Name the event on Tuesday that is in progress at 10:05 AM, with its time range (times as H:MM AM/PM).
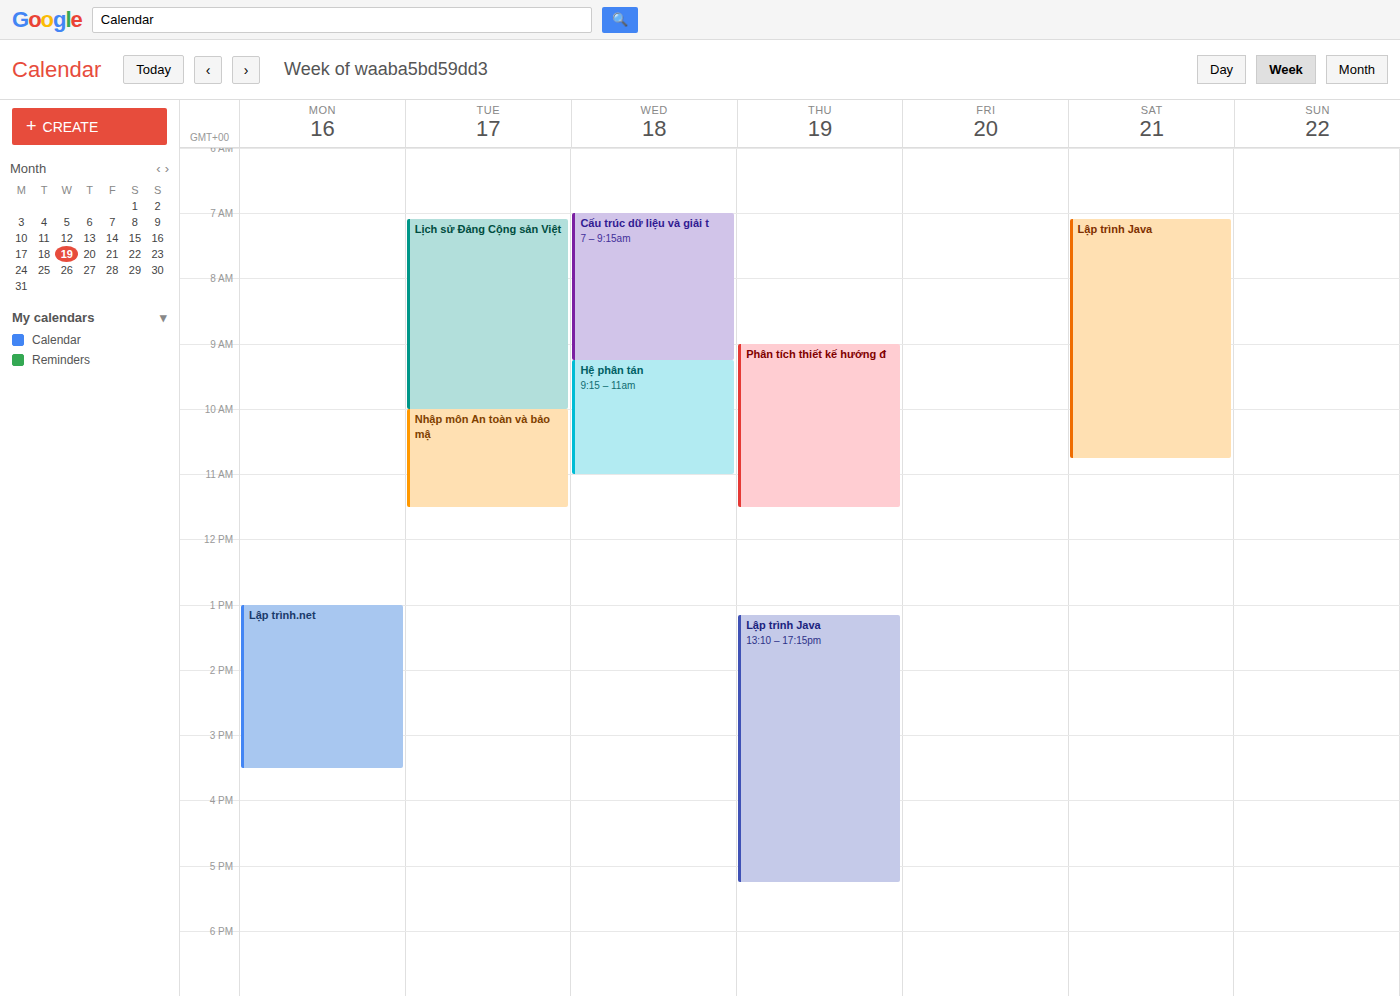
"Nhập môn An toàn và bảo mậ", 10:00 AM to 11:30 AM